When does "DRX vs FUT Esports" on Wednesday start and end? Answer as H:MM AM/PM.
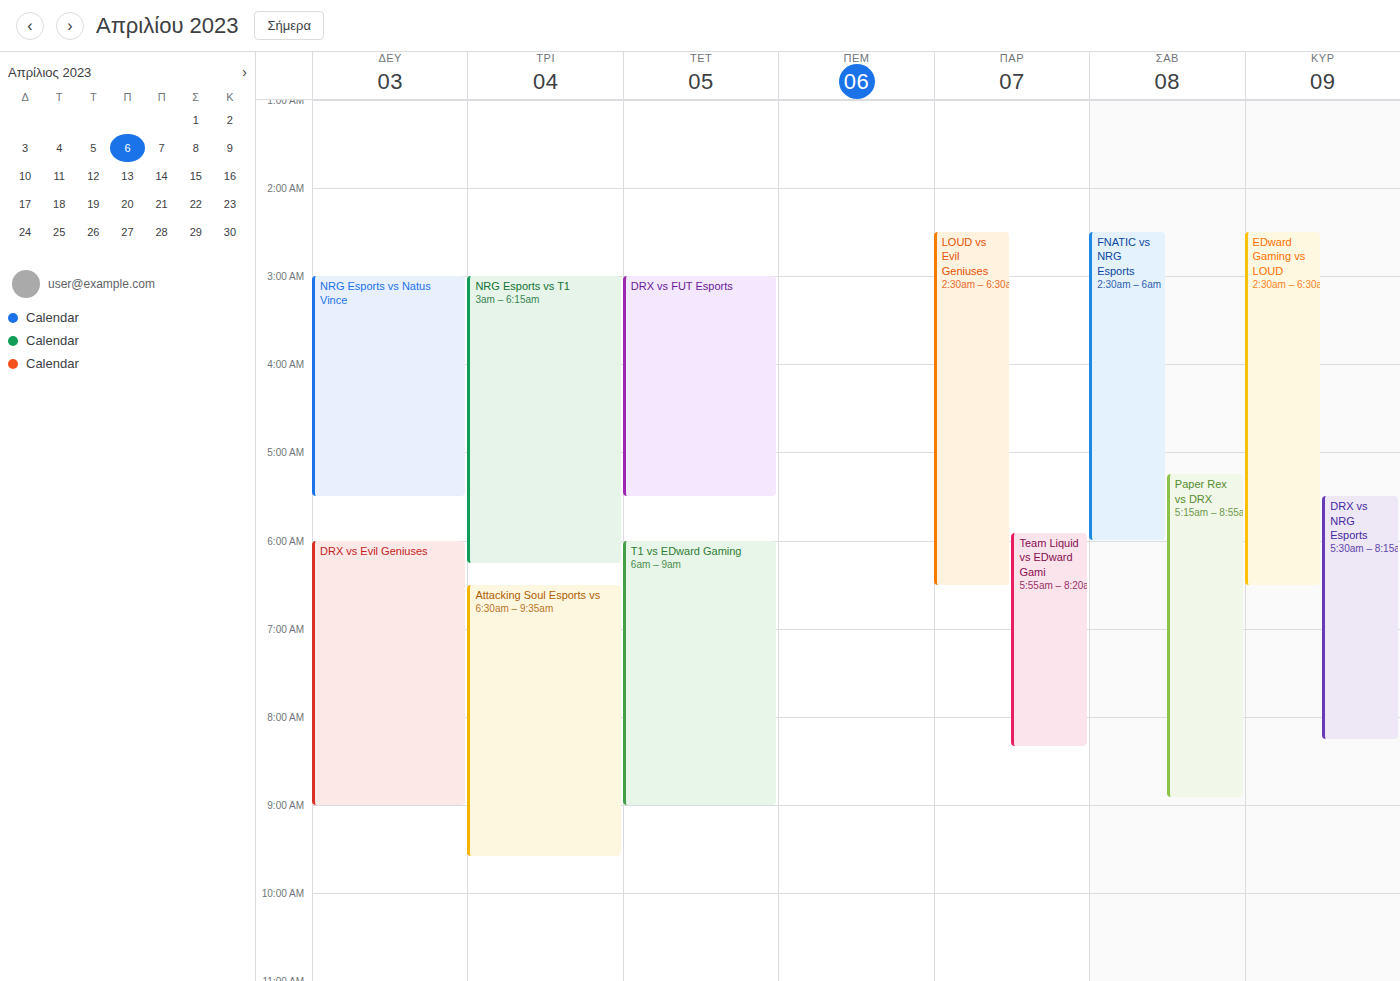
3:00 AM to 5:30 AM